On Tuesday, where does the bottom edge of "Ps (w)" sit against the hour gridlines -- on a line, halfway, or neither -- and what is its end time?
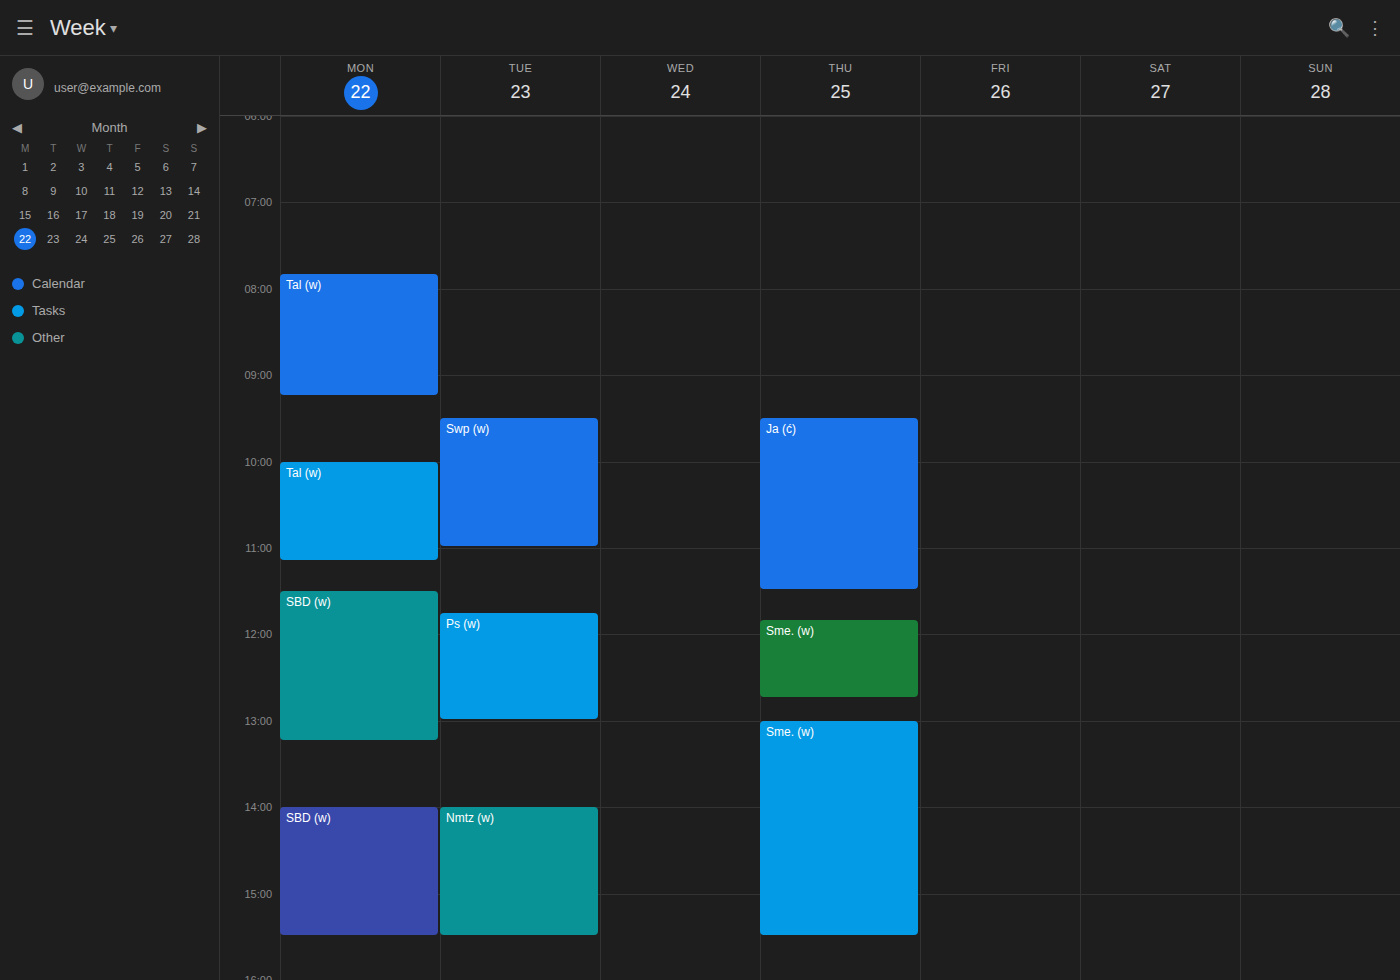
1:00 PM -- exactly on the 1 PM line.